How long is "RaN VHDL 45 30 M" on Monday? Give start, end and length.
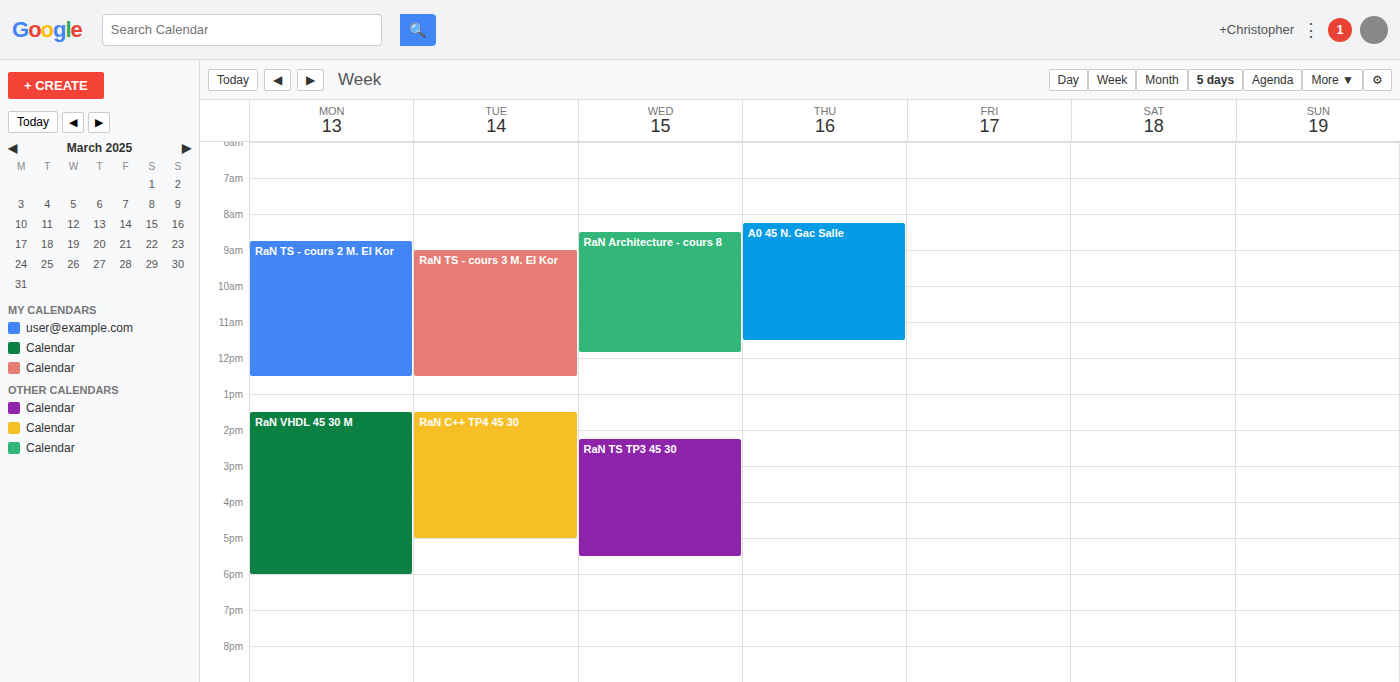
1:30 PM to 6:00 PM, 4 hours 30 minutes